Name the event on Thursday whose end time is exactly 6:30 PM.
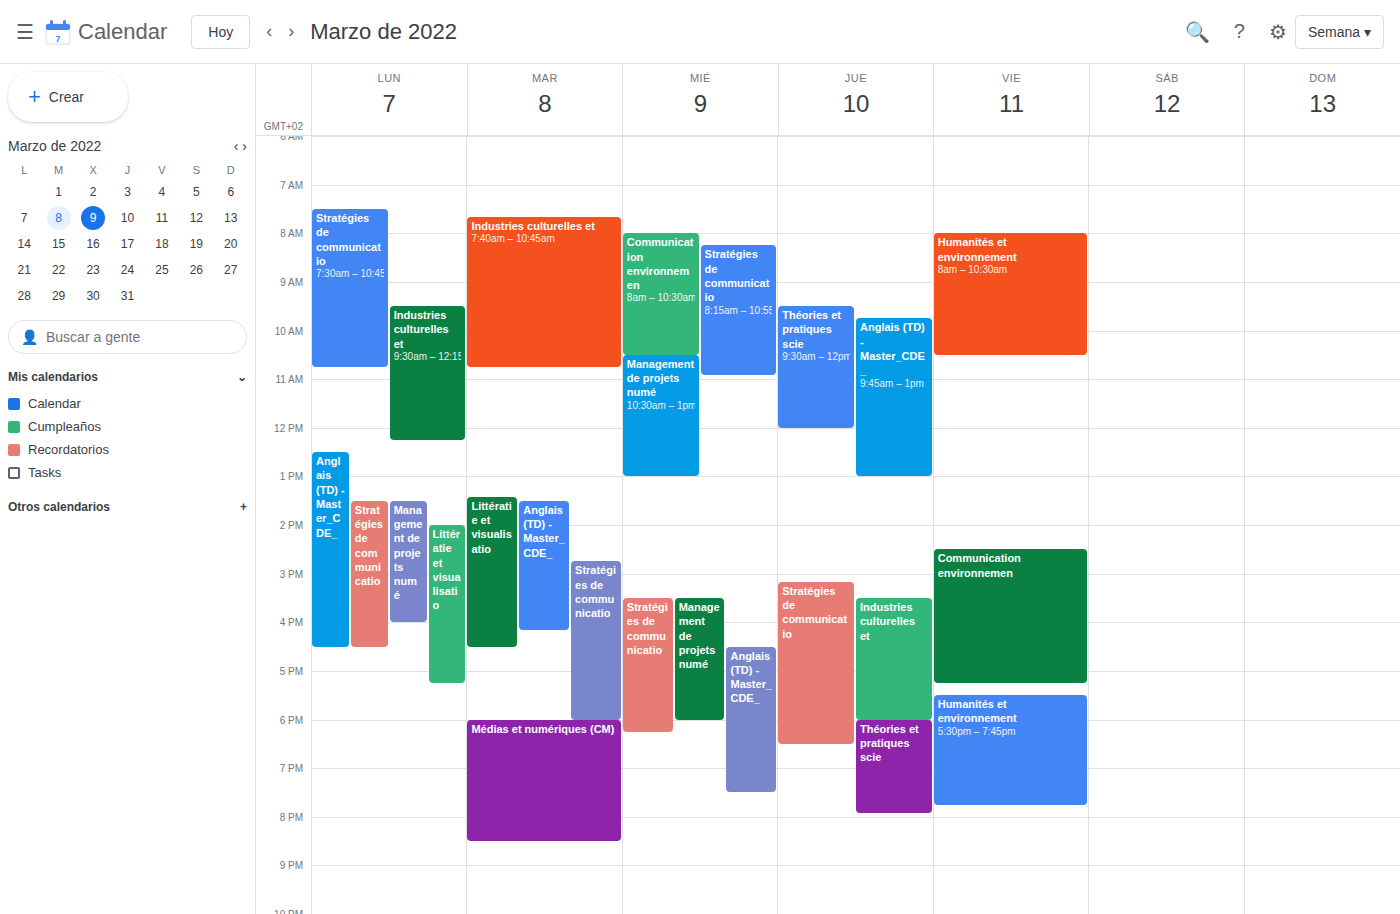
"Stratégies de communicatio"